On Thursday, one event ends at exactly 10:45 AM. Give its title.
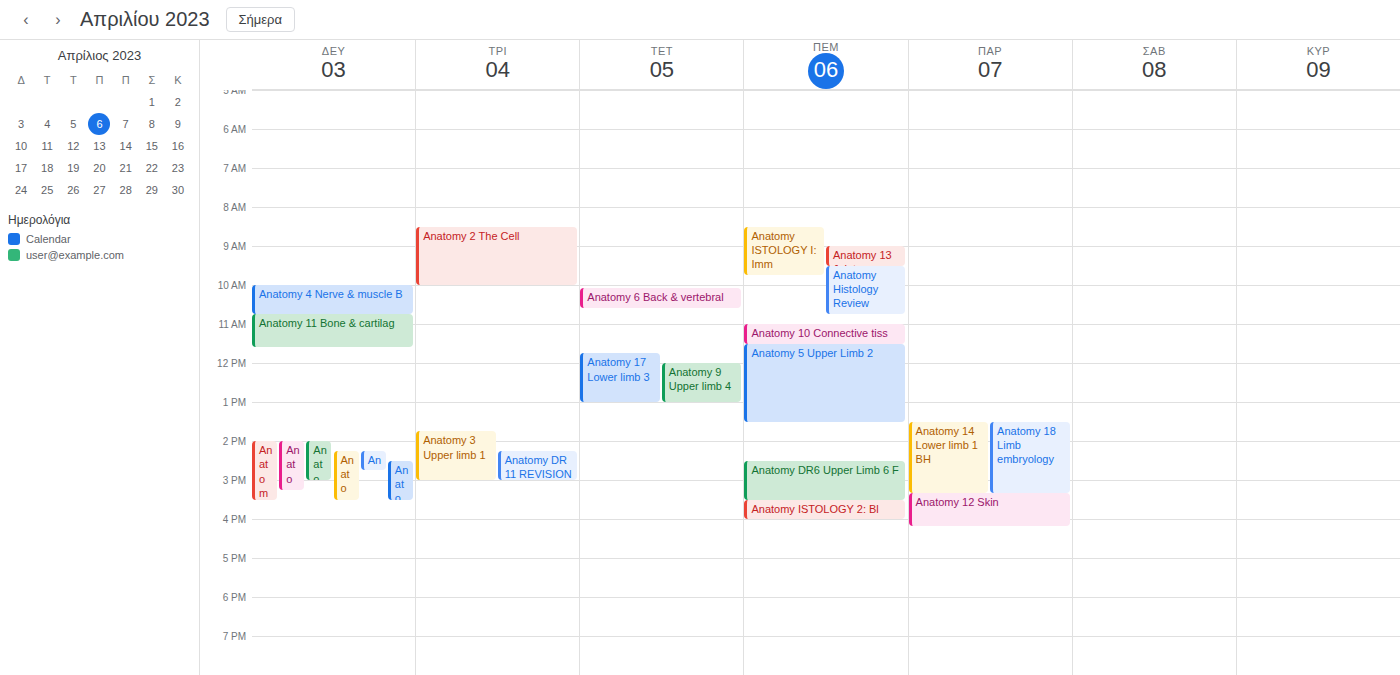
"Anatomy Histology Review"